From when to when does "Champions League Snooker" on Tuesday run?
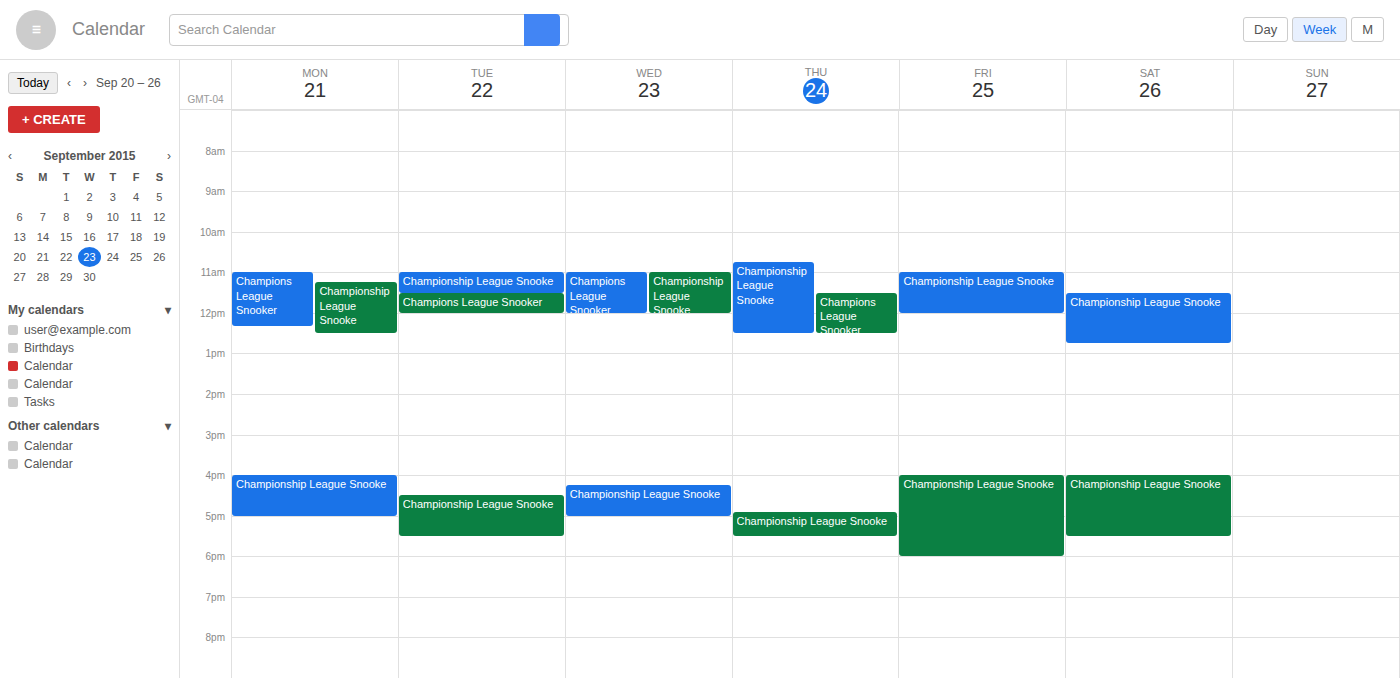
11:30 AM to 12:00 PM